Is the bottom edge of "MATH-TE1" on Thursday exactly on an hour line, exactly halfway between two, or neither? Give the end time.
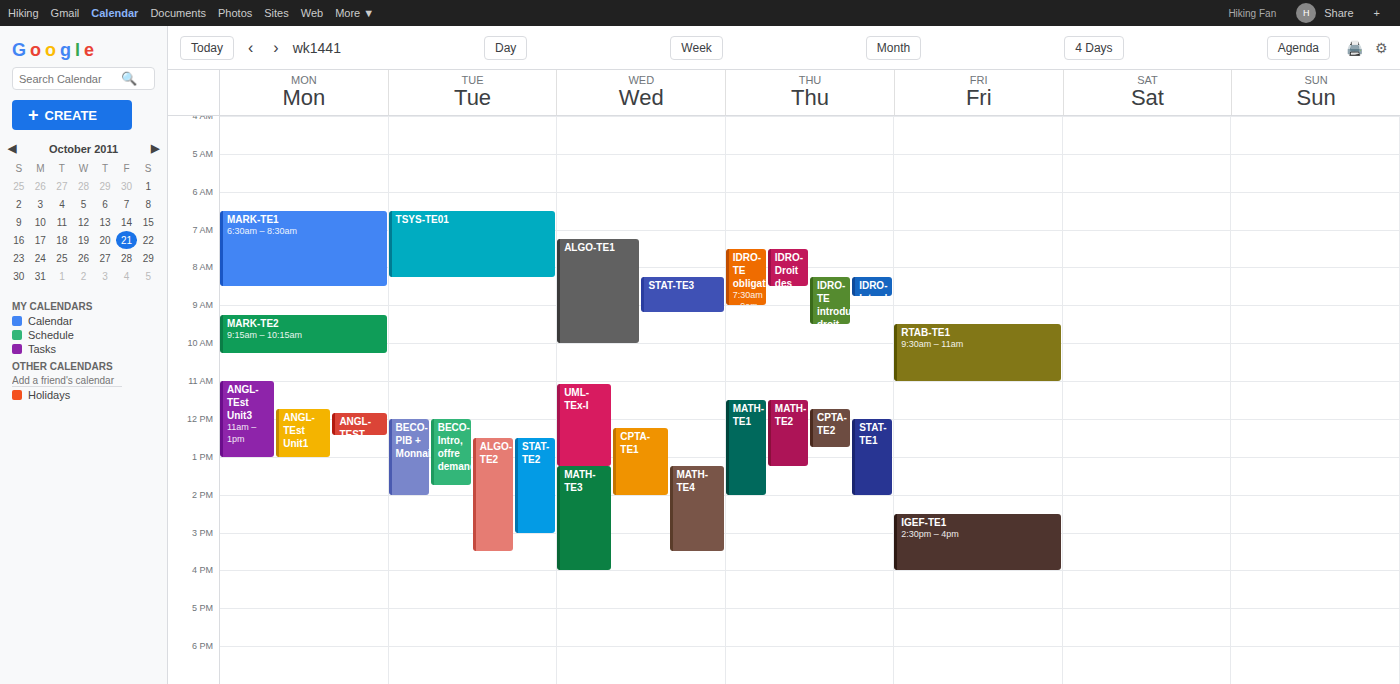
2:00 PM -- exactly on the 2 PM line.